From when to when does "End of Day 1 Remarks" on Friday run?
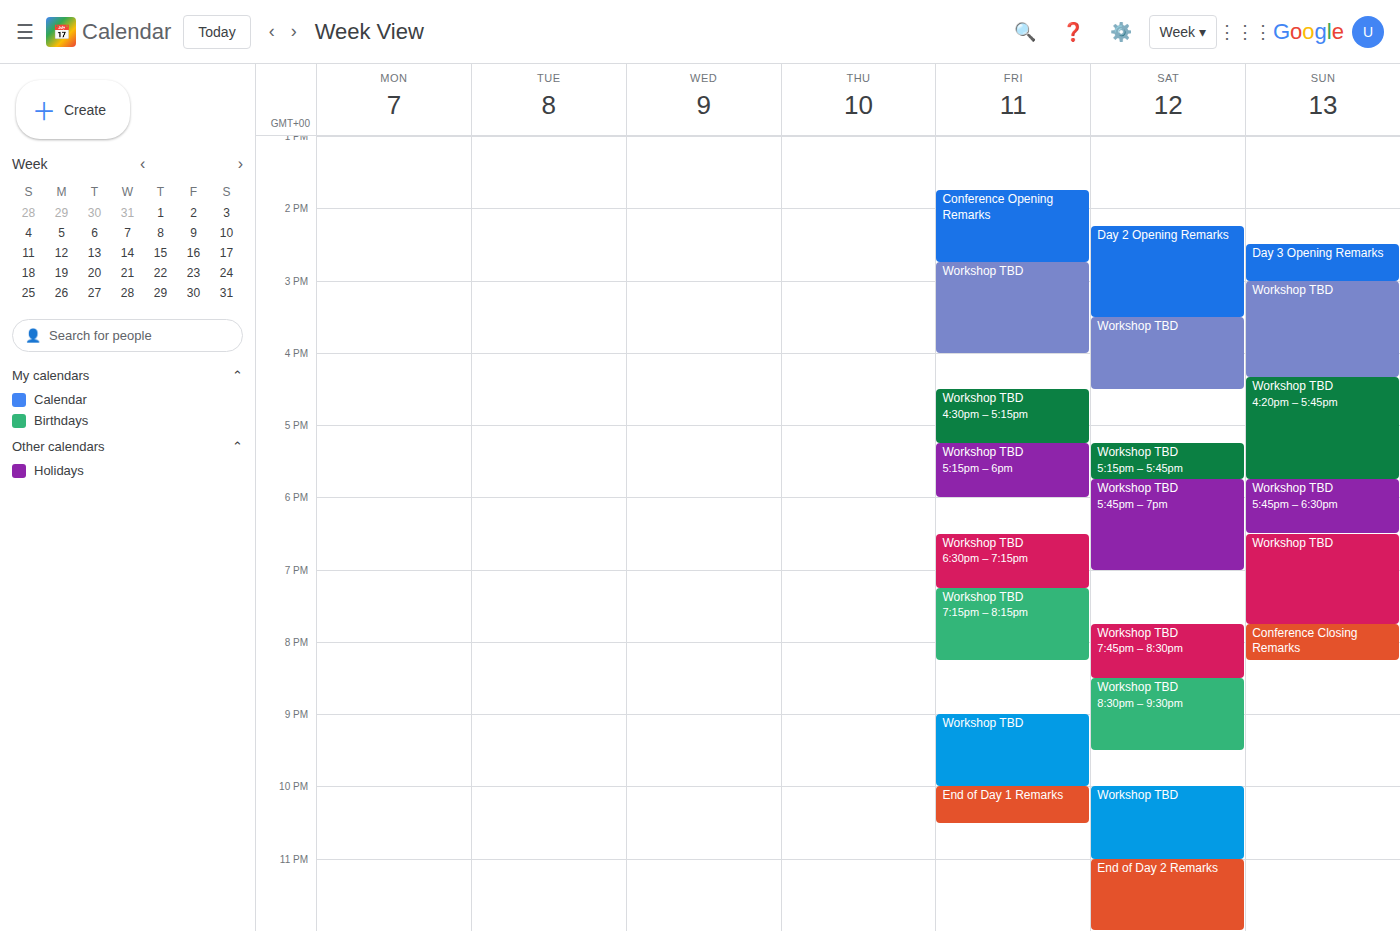
10:00 PM to 10:30 PM